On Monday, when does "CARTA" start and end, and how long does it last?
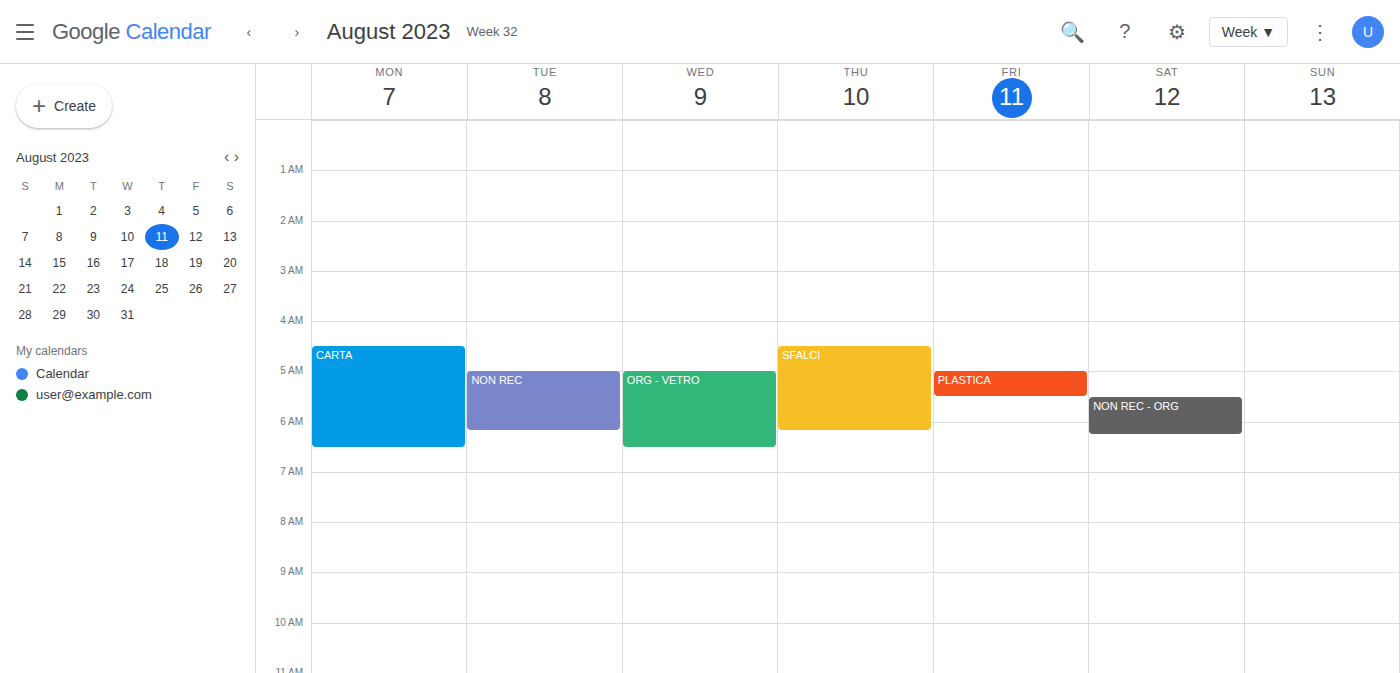
4:30 AM to 6:30 AM, 2 hours